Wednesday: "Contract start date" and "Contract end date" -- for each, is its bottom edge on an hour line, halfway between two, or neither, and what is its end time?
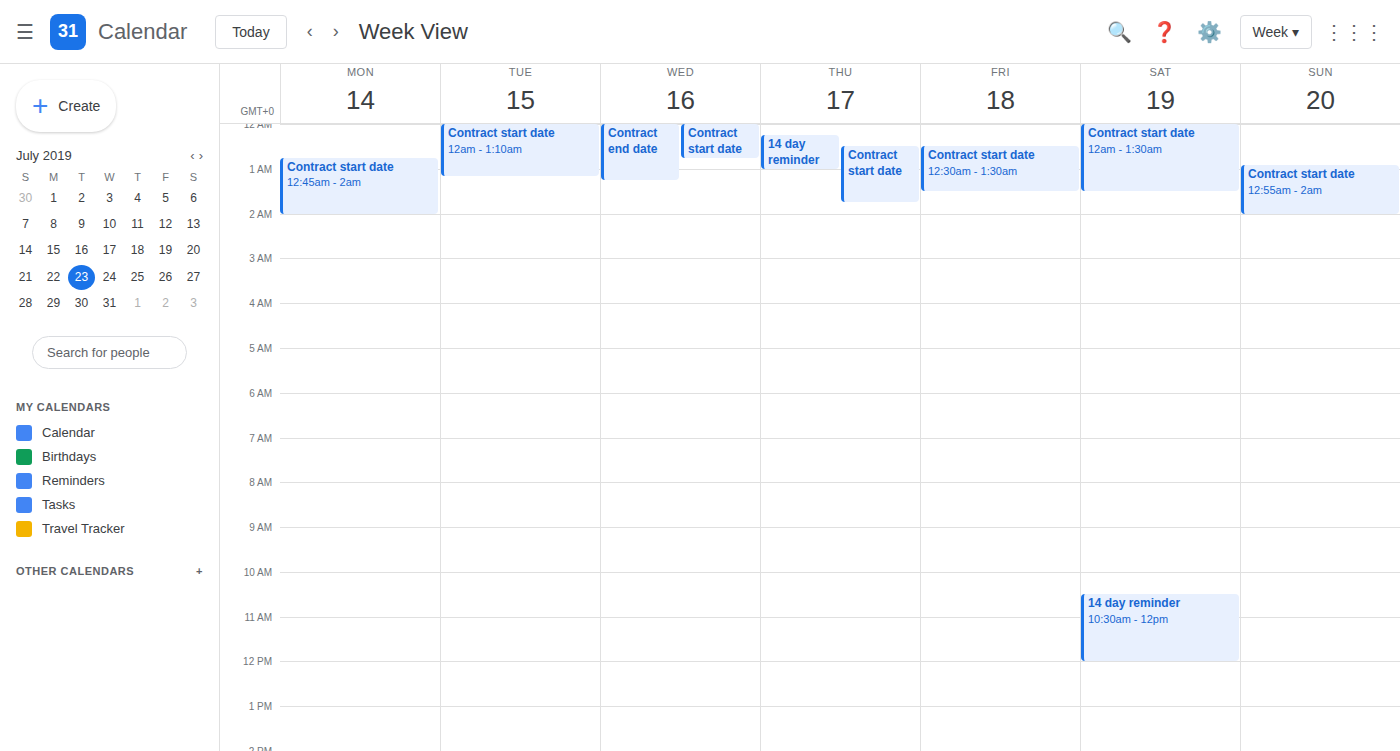
"Contract start date": 12:45 AM, neither: three quarters of the way from the 12 AM line to the 1 AM line. "Contract end date": 1:15 AM, neither: a quarter of the way from the 1 AM line to the 2 AM line.